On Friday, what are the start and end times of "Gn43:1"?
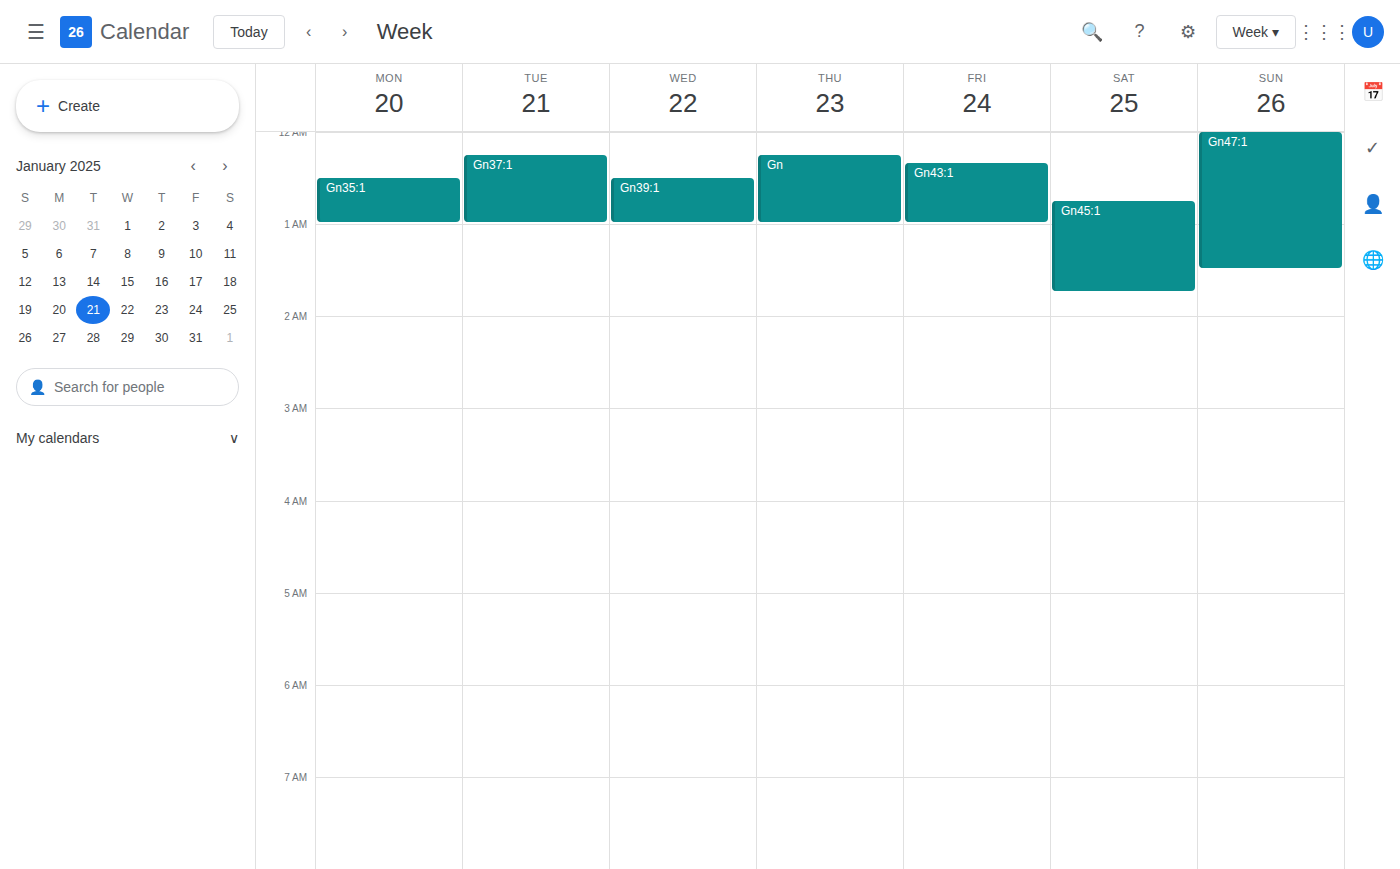
12:20 AM to 1:00 AM